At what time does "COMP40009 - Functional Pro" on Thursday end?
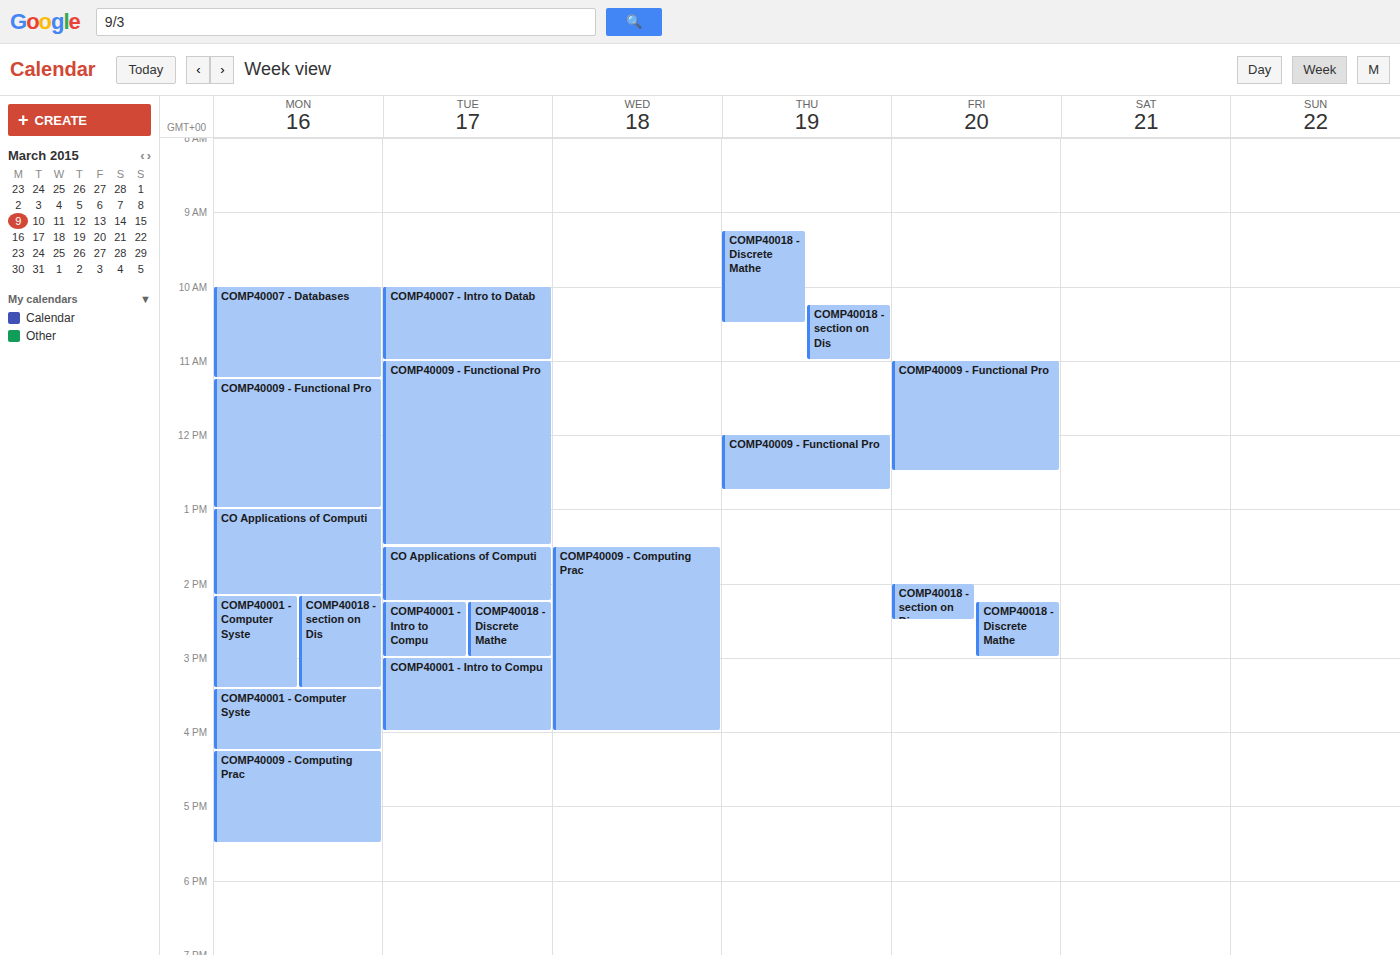
12:45 PM